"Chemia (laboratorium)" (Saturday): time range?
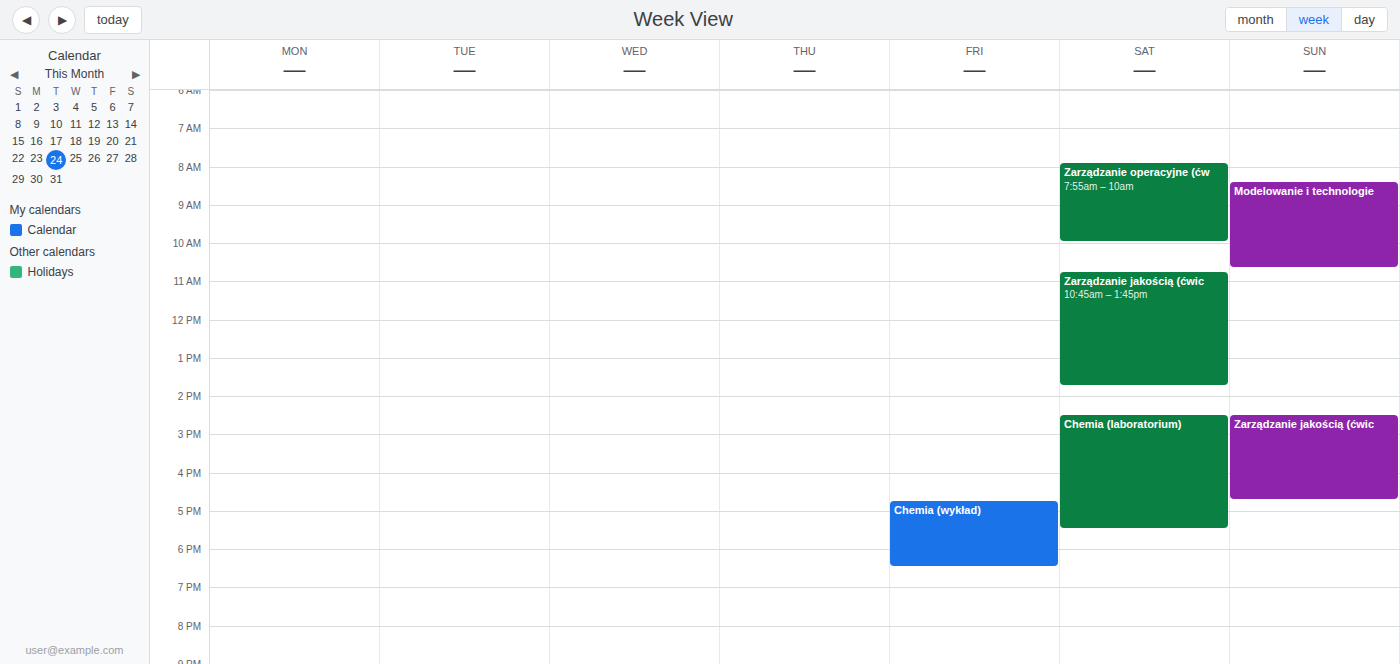
2:30 PM to 5:30 PM